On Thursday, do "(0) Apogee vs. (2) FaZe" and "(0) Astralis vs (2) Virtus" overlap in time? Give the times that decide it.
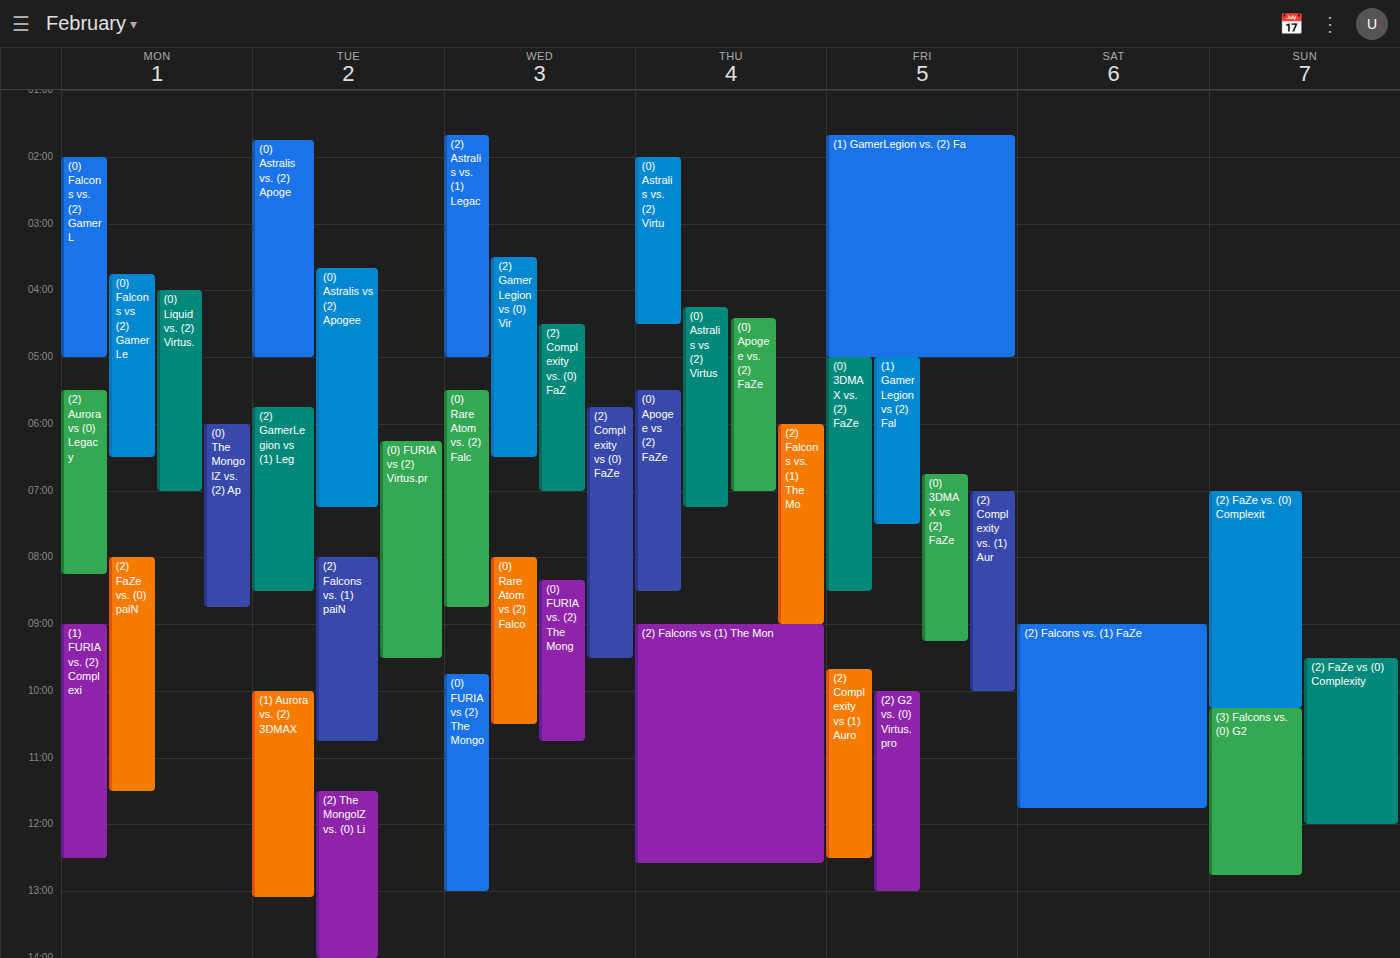
"(0) Apogee vs. (2) FaZe" runs 4:25 AM to 7:00 AM, inside "(0) Astralis vs (2) Virtus" -- they overlap.